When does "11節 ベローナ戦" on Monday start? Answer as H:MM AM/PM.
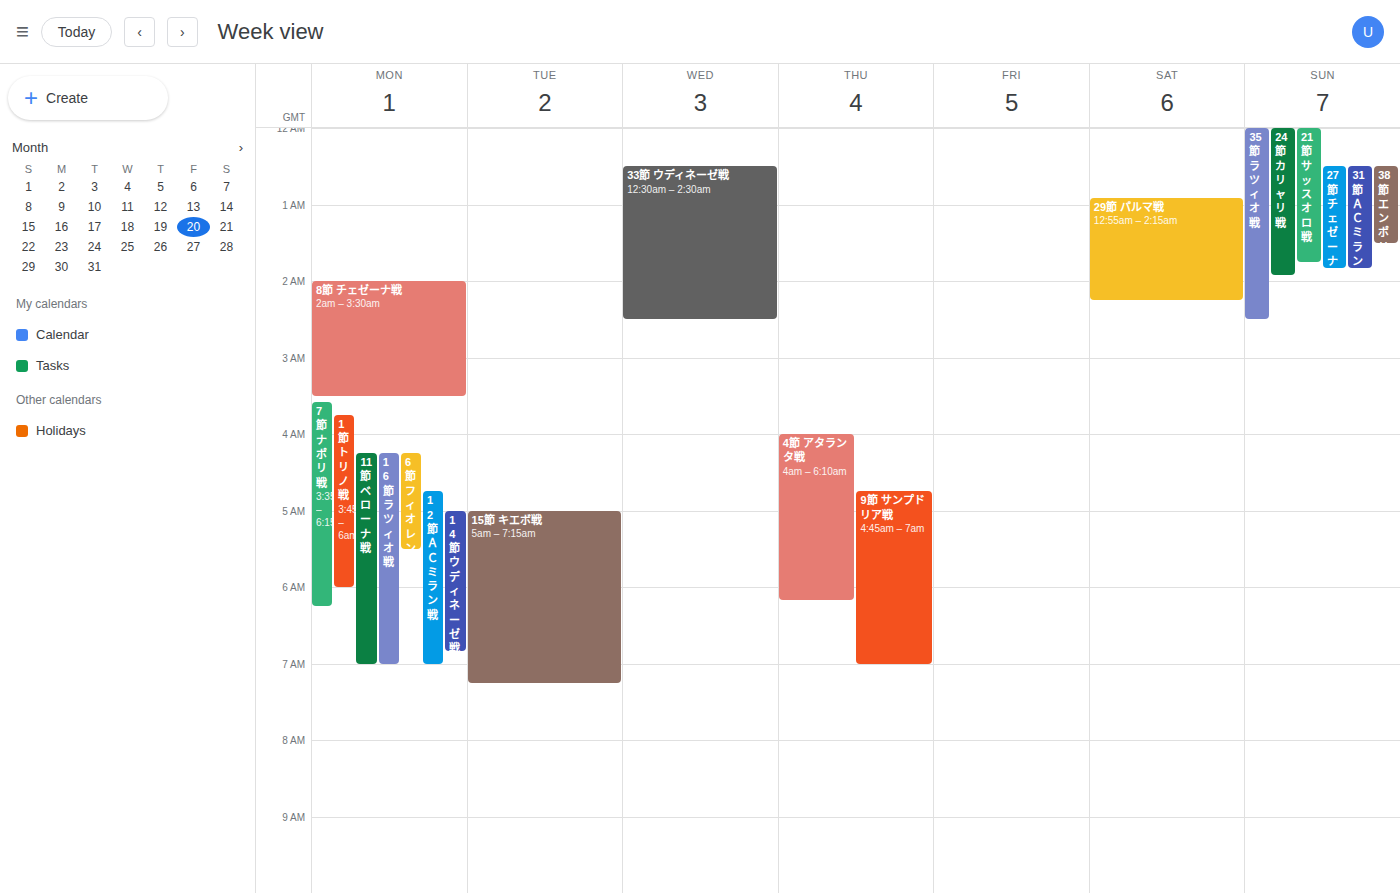
4:15 AM